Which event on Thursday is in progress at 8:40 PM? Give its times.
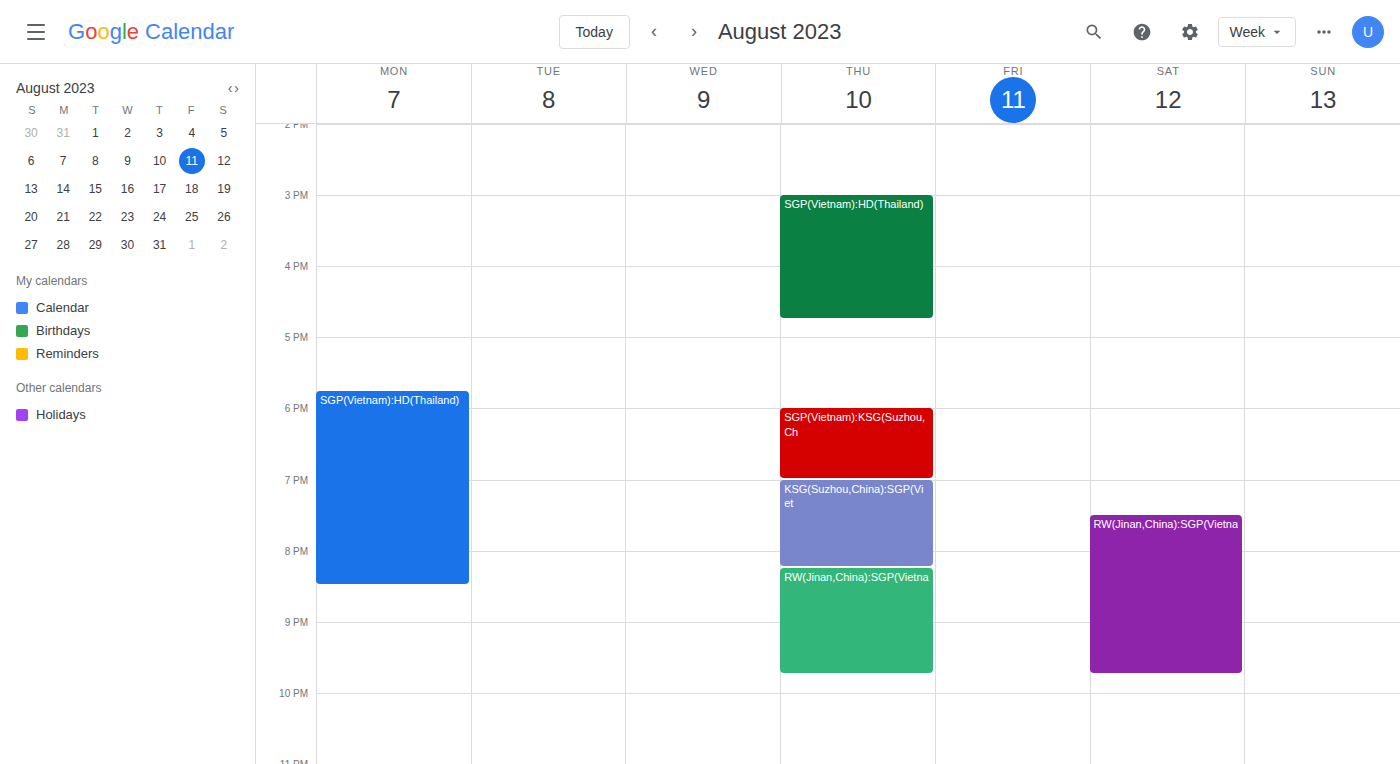
"RW(Jinan,China):SGP(Vietna", 8:15 PM to 9:45 PM